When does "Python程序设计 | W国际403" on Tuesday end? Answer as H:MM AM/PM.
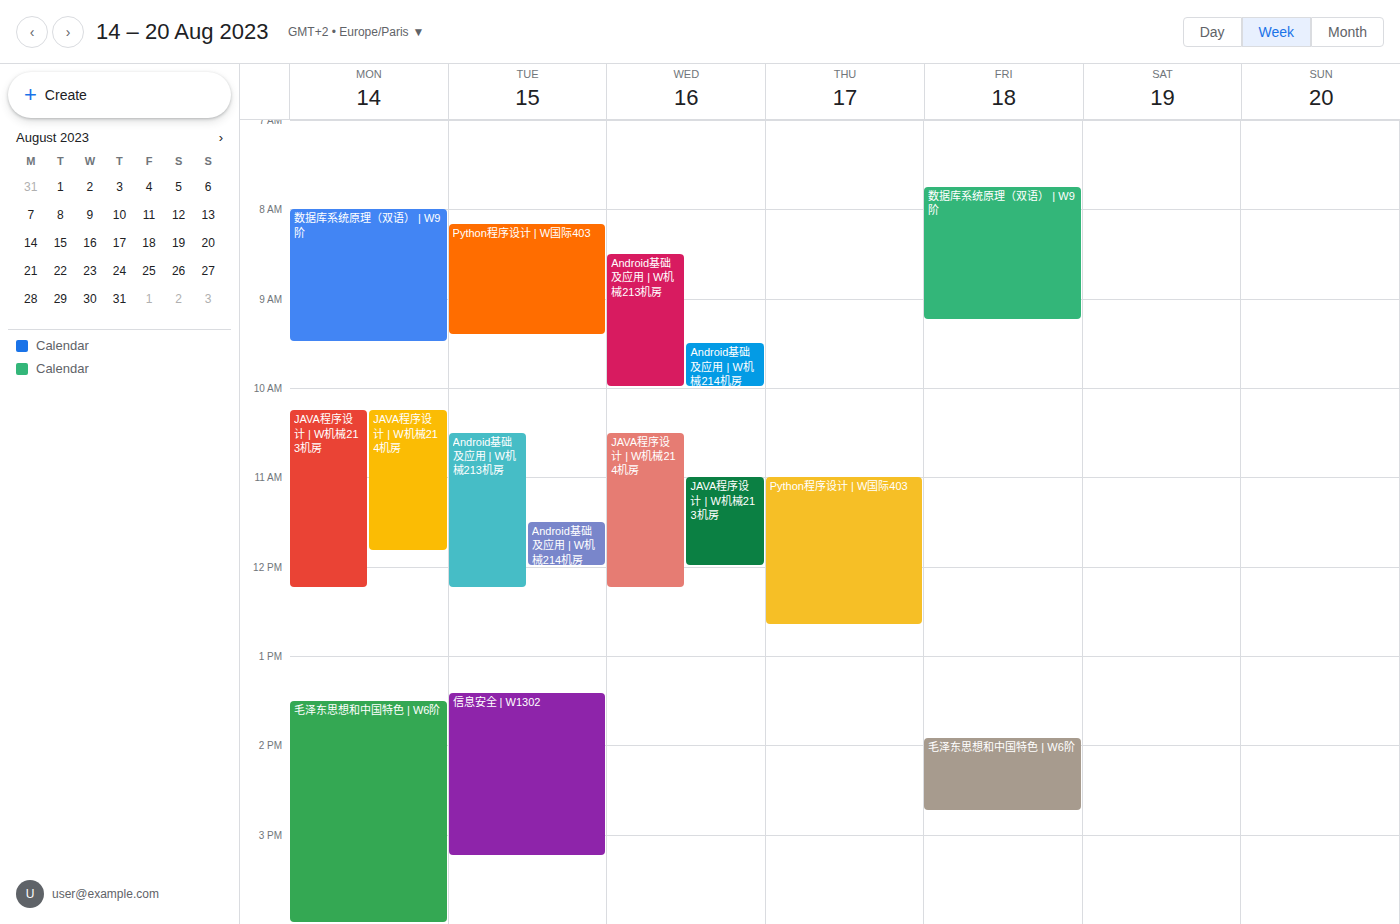
9:25 AM